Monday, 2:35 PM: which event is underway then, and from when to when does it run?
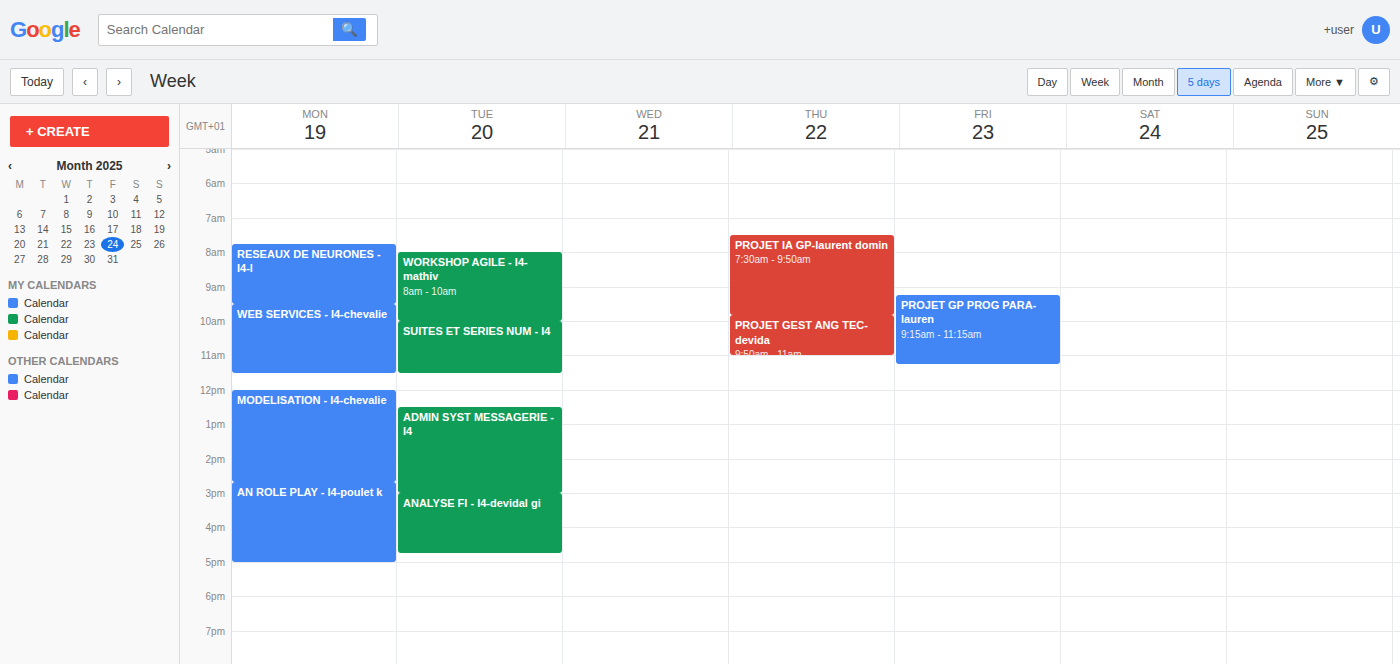
"MODELISATION - I4-chevalie", 12:00 PM to 2:40 PM